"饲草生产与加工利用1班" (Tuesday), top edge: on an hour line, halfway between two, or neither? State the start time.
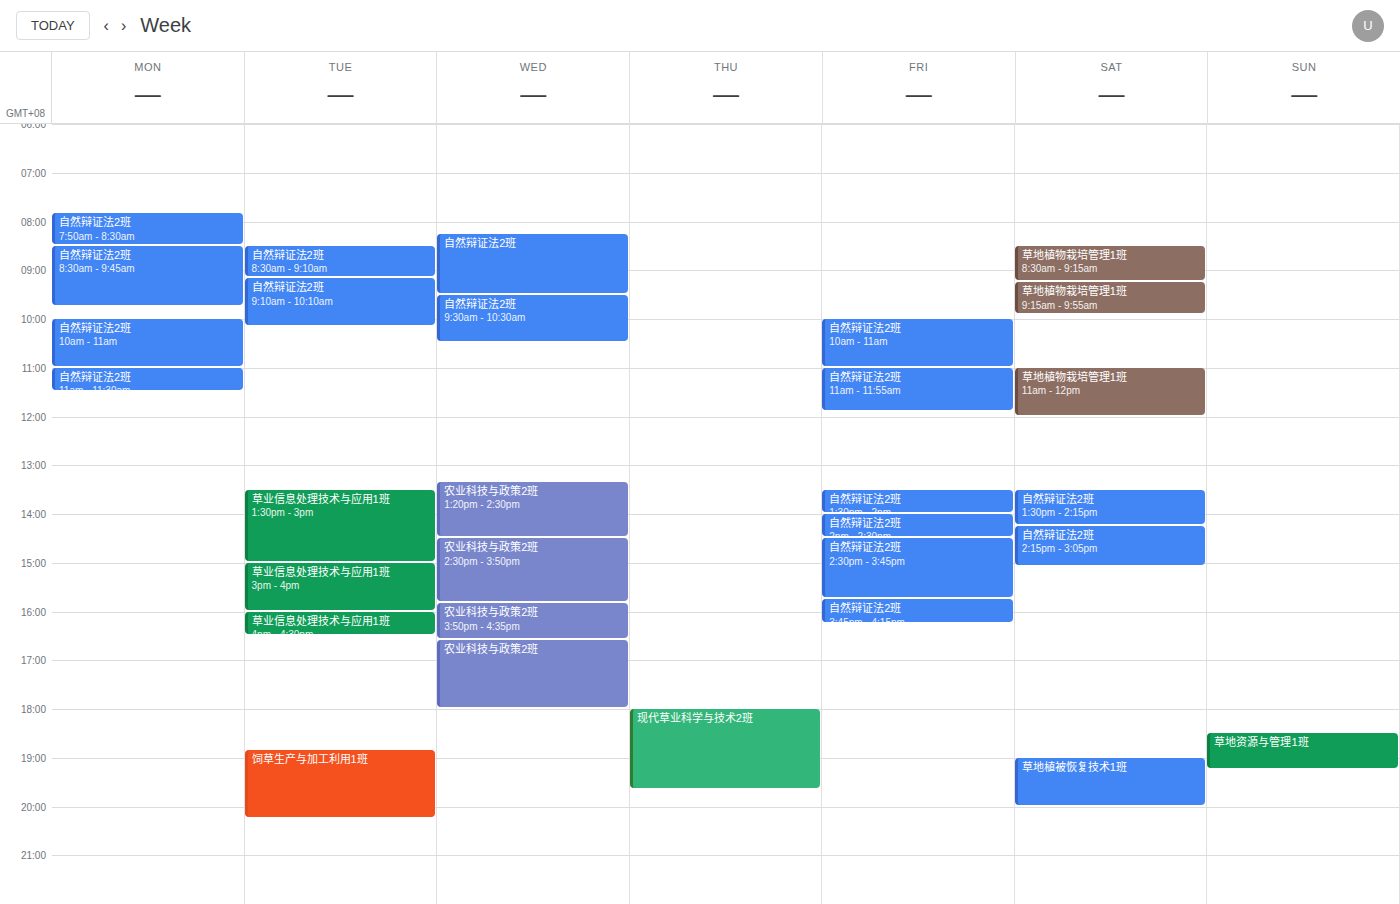
6:50 PM -- neither: 50 minutes below the 6 PM line and 10 minutes above the 7 PM line.